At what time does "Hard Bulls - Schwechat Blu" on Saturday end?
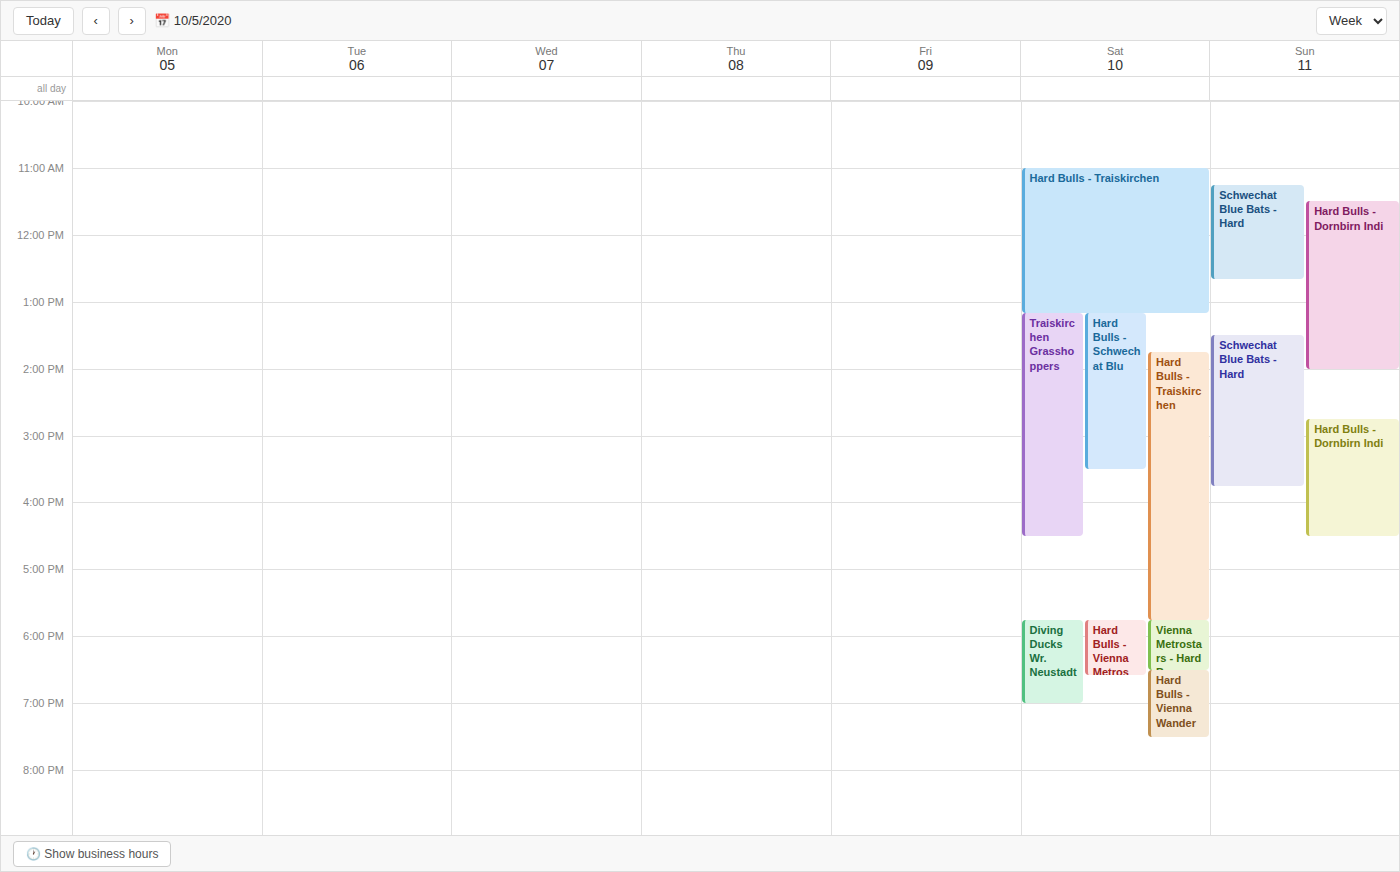
3:30 PM